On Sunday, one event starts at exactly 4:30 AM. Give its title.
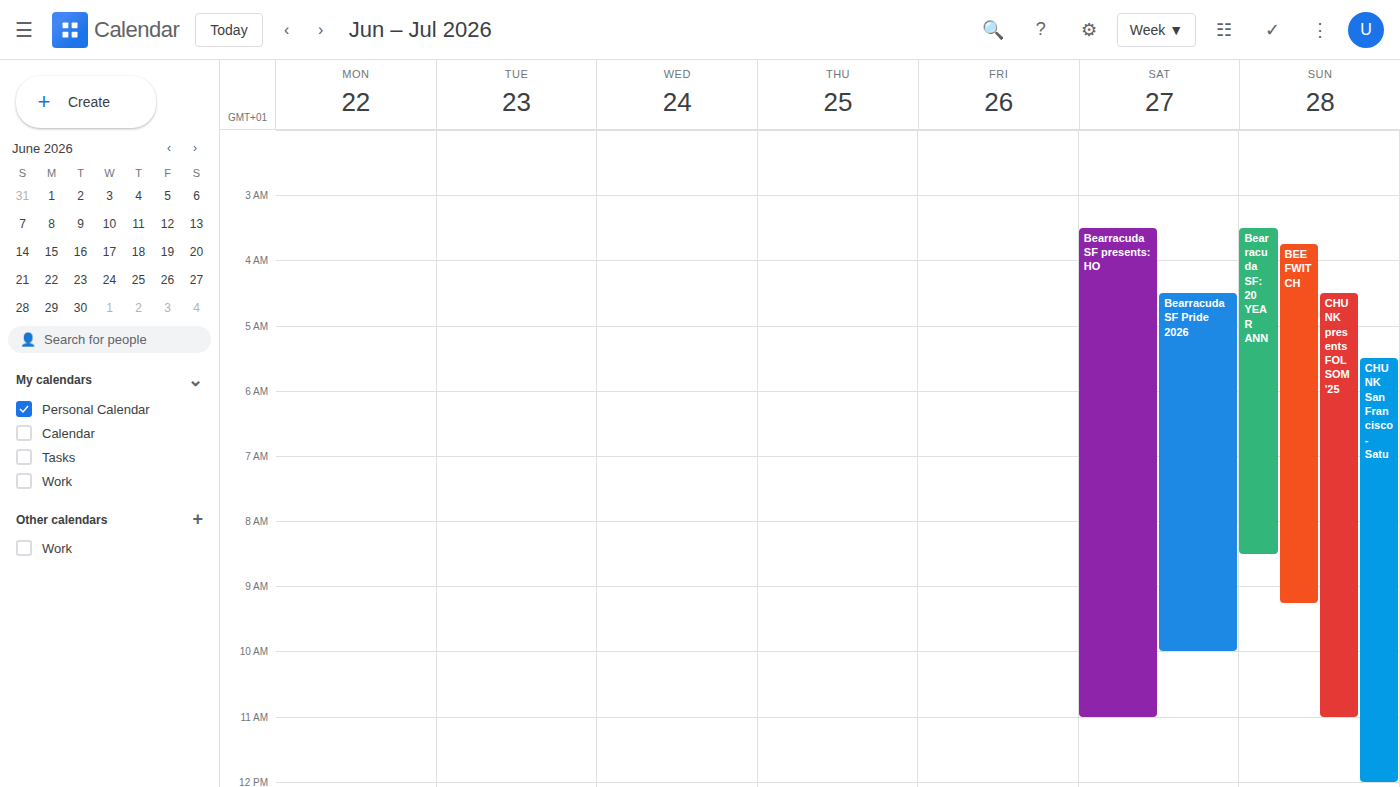
"CHUNK presents FOLSOM '25"